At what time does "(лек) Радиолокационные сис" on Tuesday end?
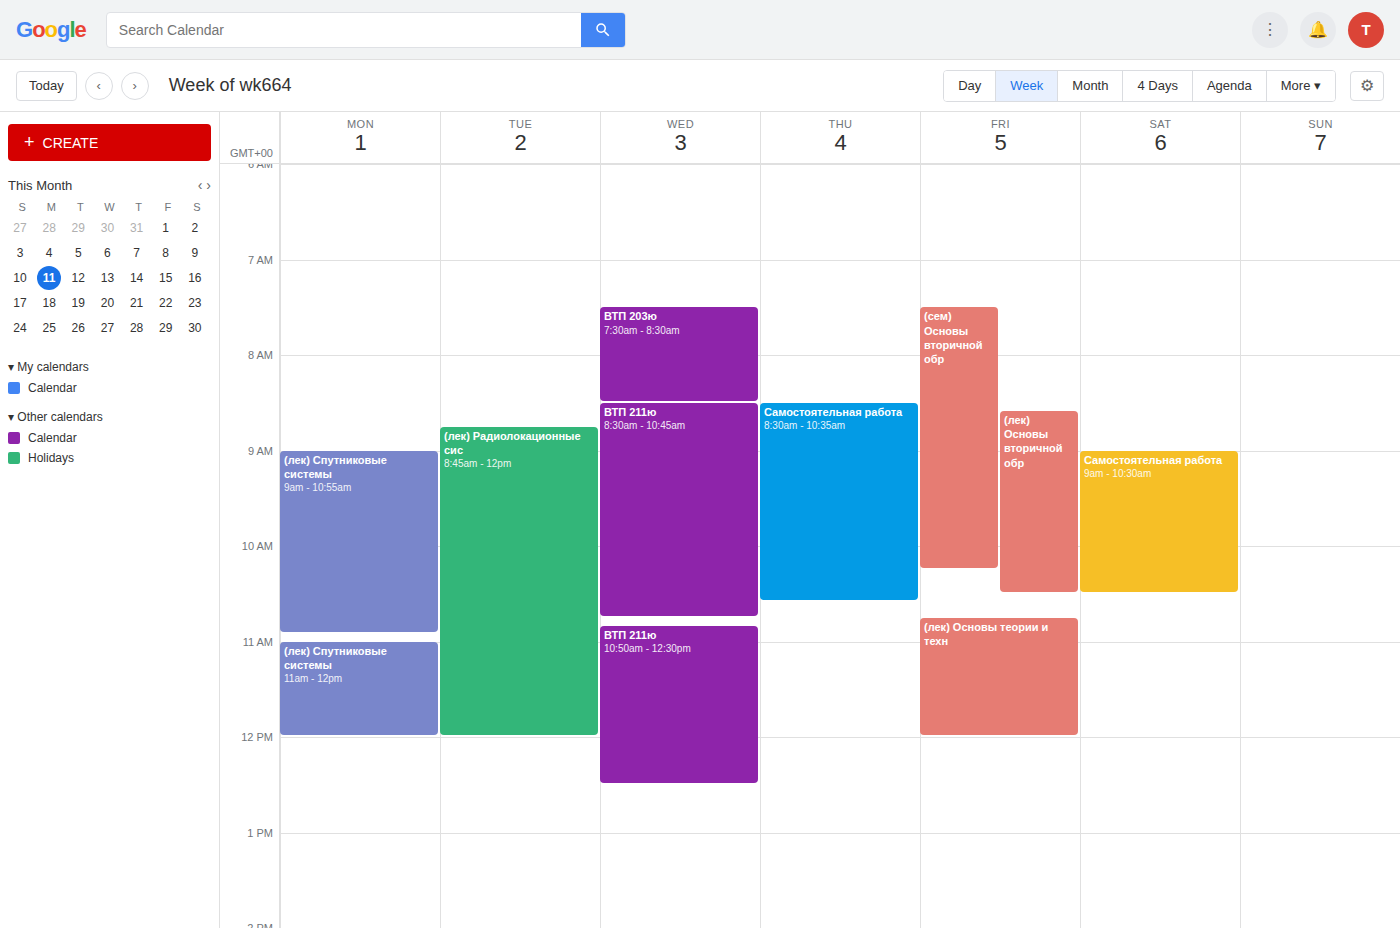
12:00